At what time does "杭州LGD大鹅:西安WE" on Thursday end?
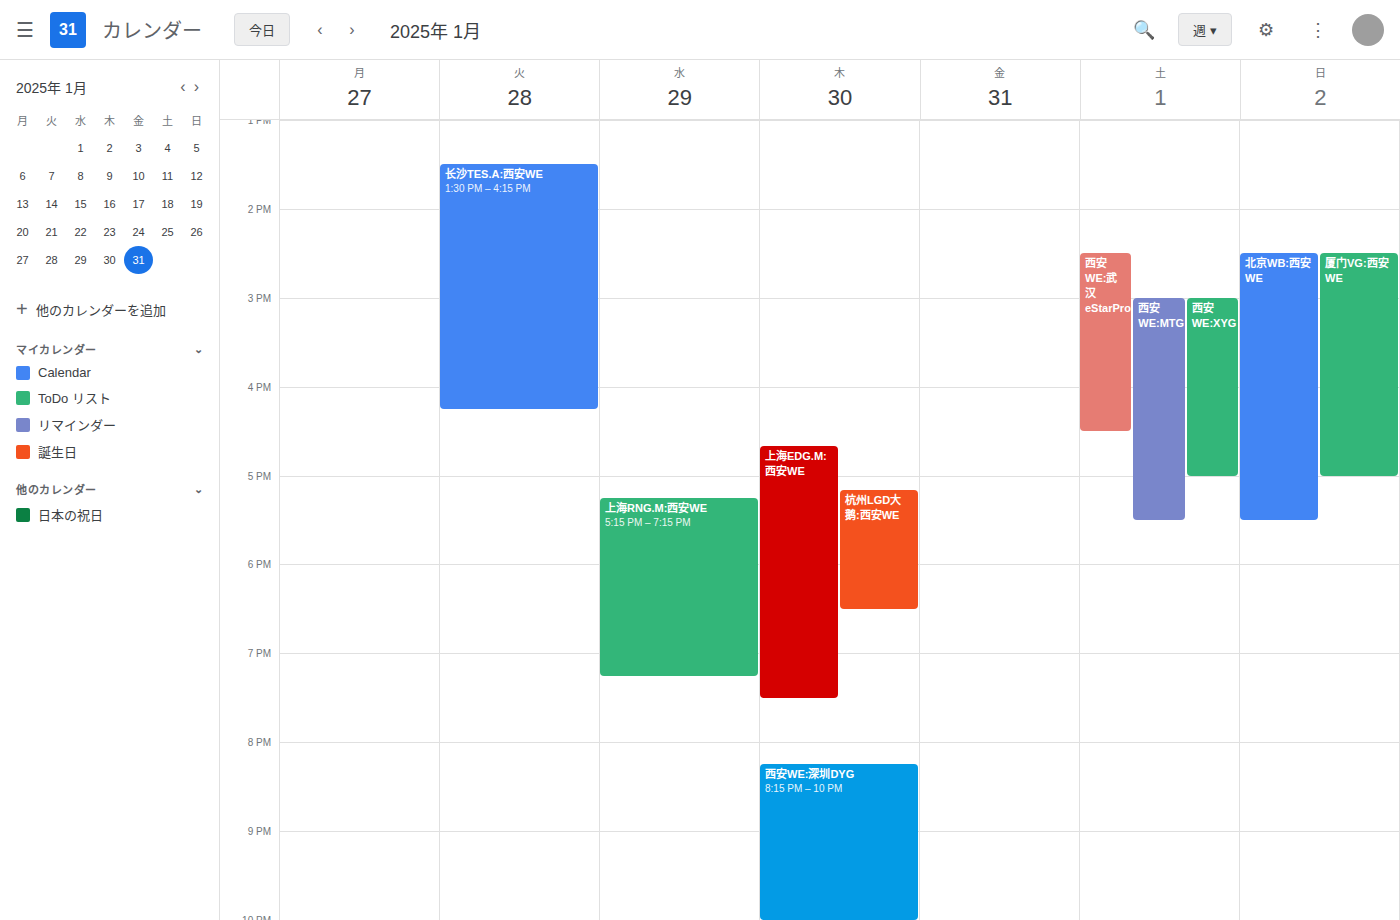
6:30 PM